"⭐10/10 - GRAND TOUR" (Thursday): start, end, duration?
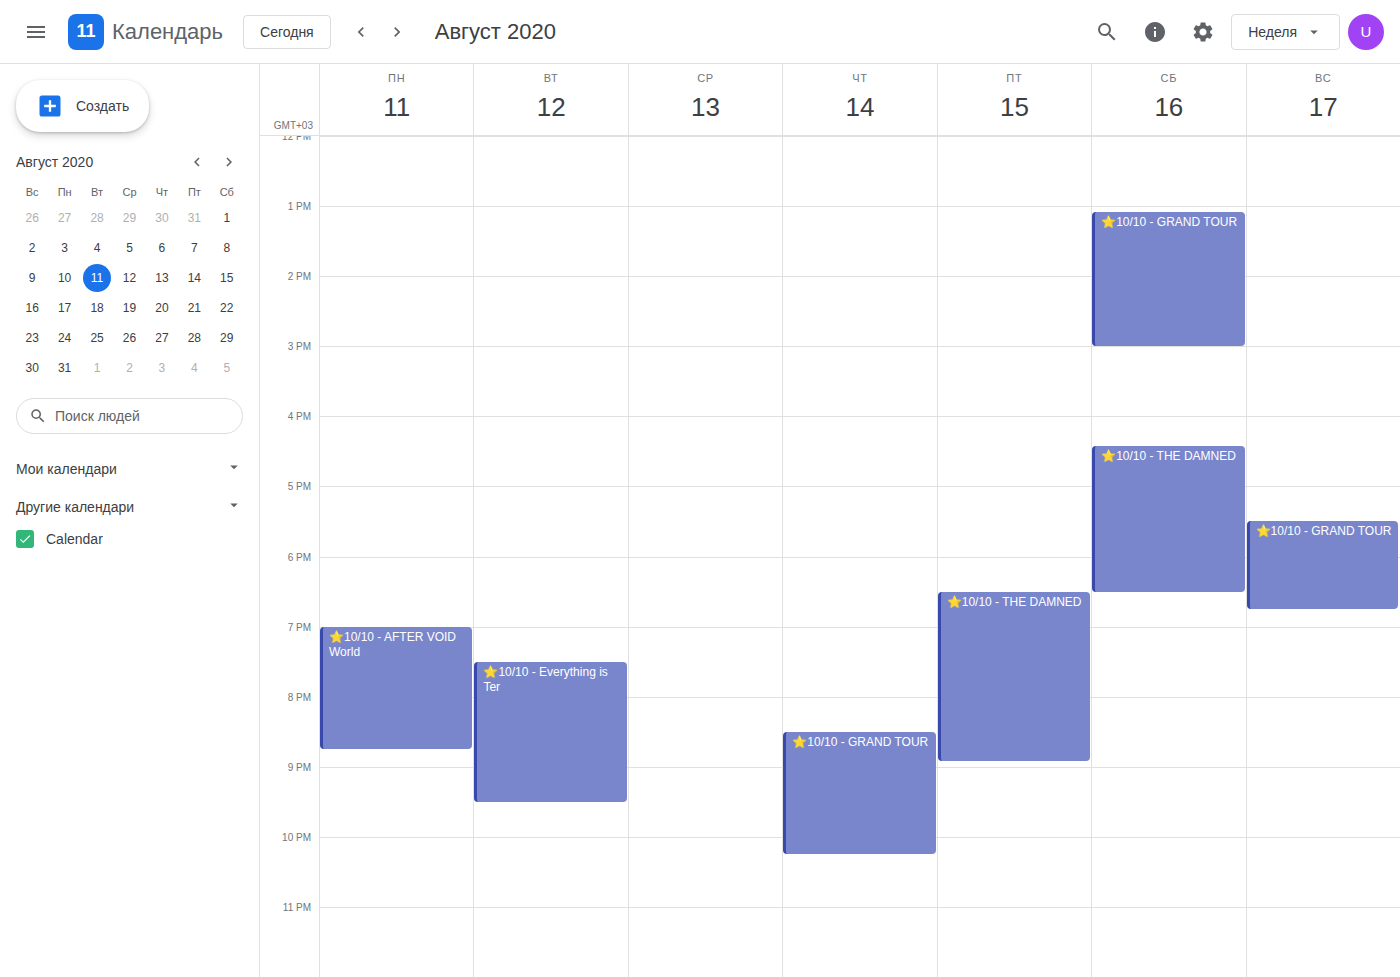
8:30 PM to 10:15 PM, 1 hour 45 minutes